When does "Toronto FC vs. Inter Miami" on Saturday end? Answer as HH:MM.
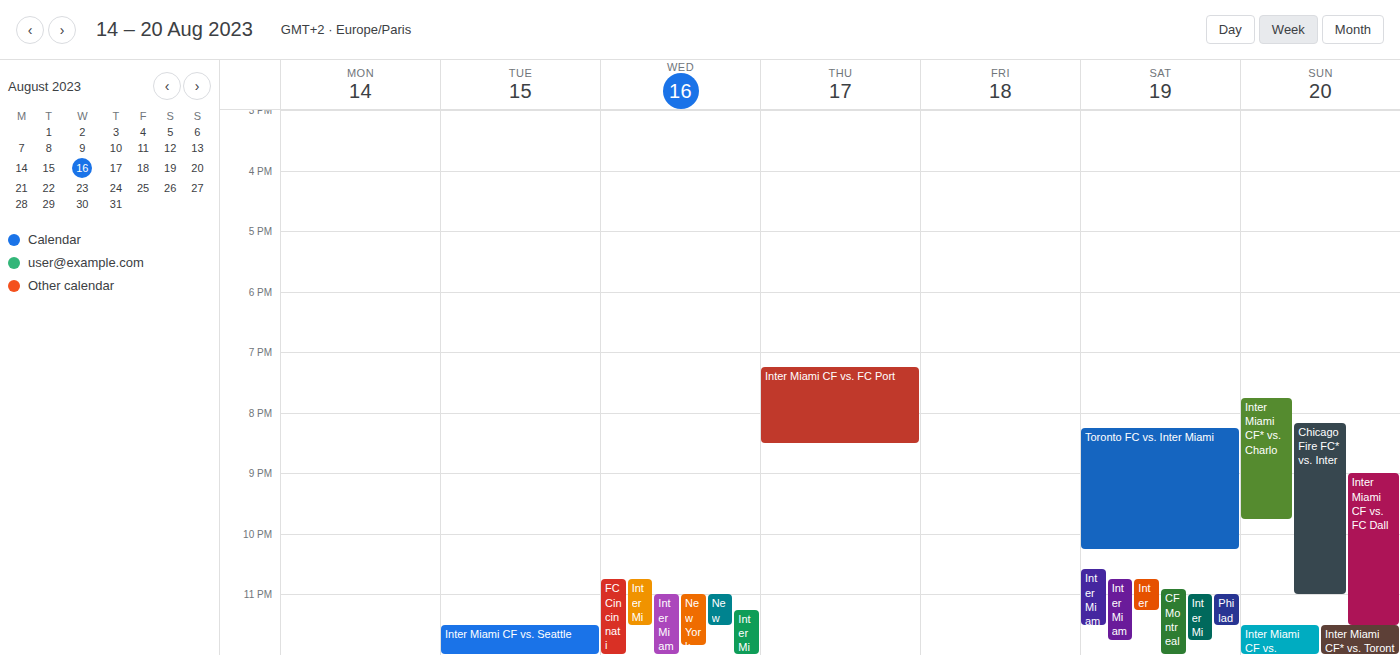
22:15